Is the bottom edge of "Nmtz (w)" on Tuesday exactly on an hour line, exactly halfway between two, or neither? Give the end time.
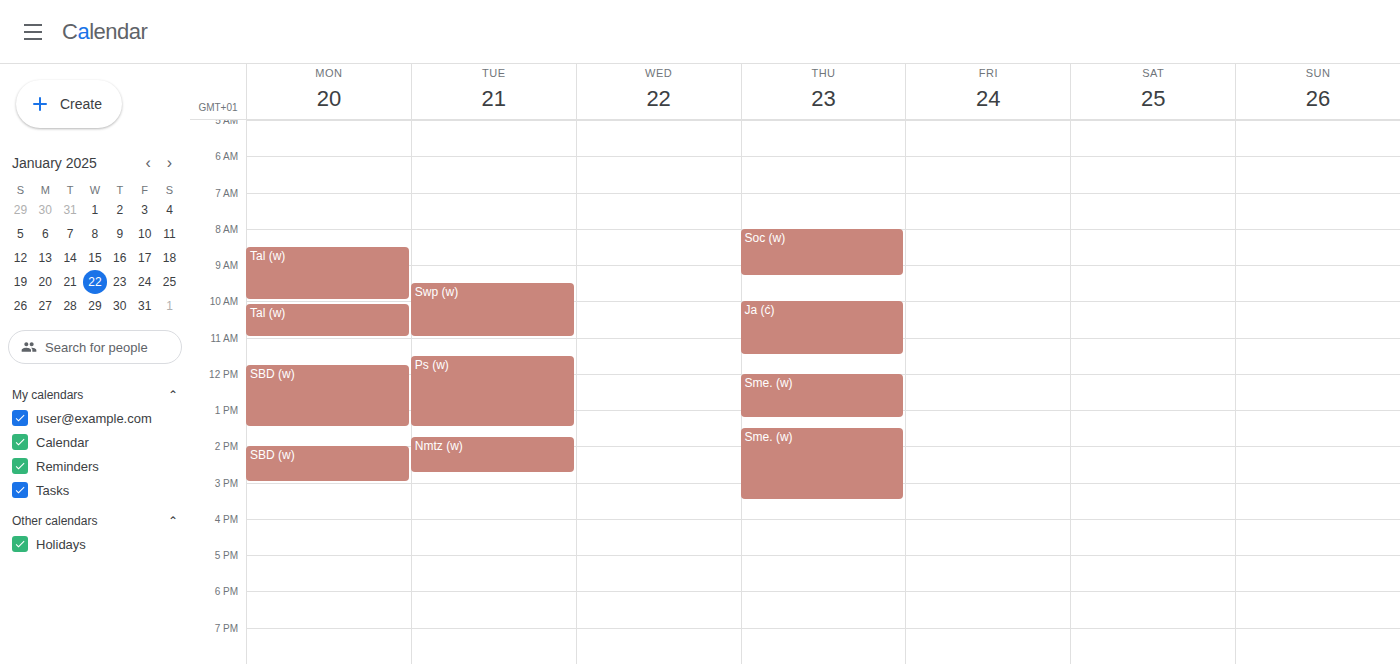
2:45 PM -- neither: three quarters of the way from the 2 PM line to the 3 PM line.